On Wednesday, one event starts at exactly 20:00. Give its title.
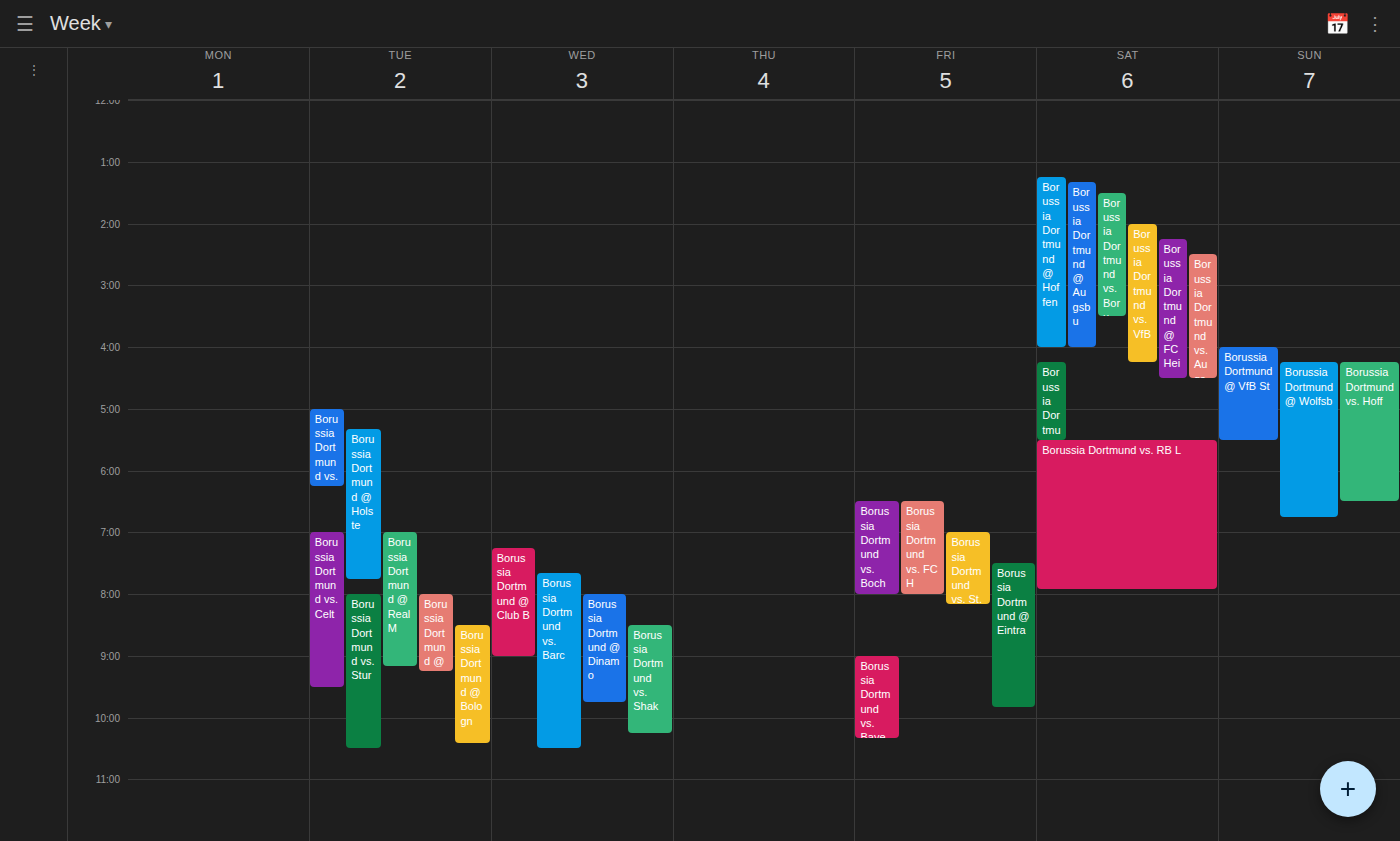
"Borussia Dortmund @ Dinamo"